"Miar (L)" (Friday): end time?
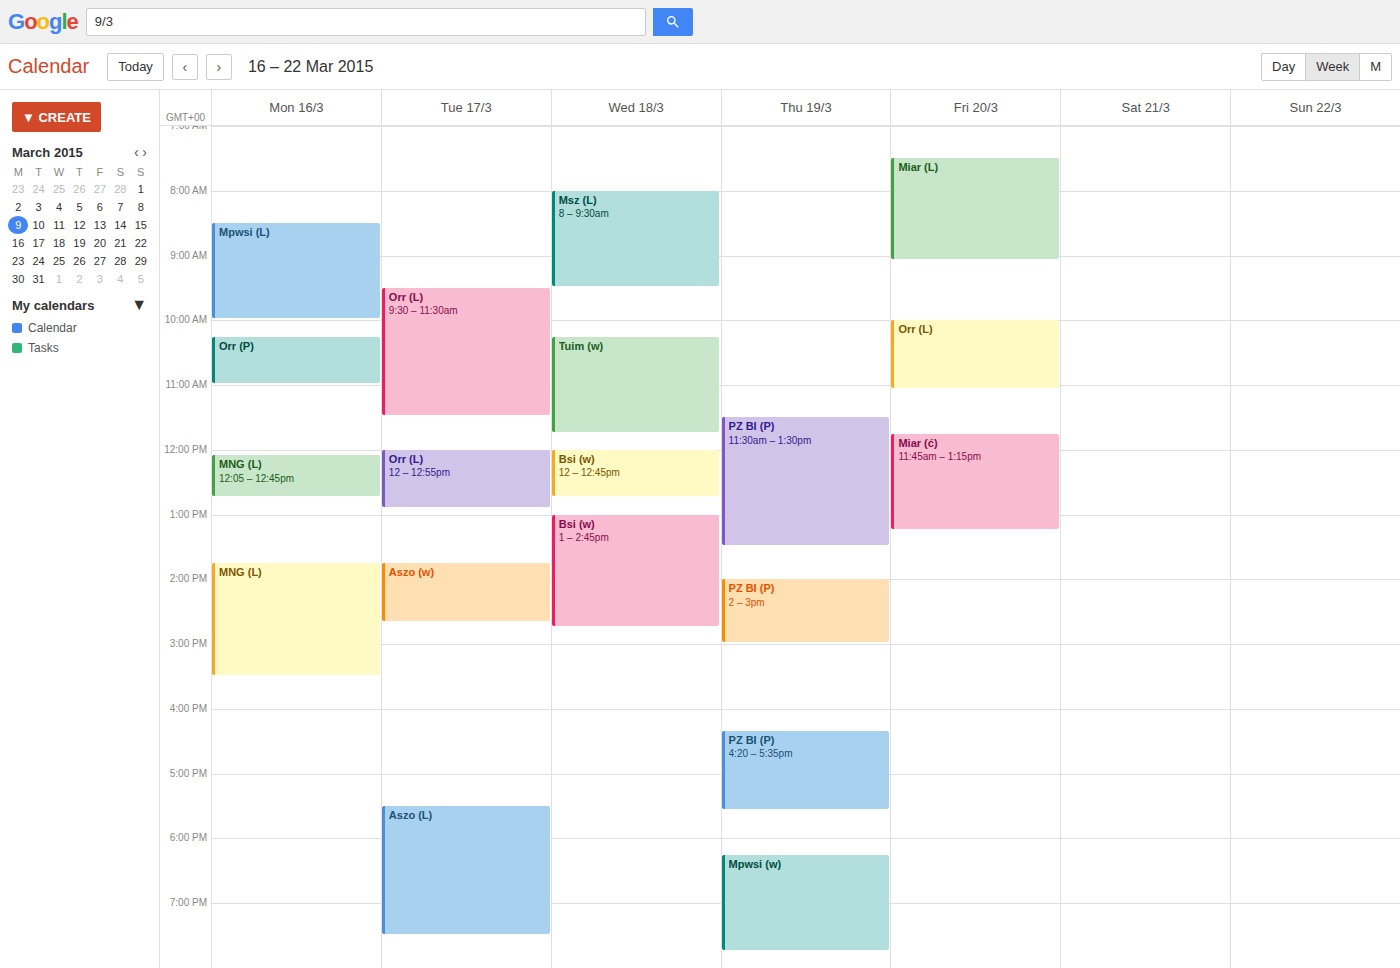
9:05 AM